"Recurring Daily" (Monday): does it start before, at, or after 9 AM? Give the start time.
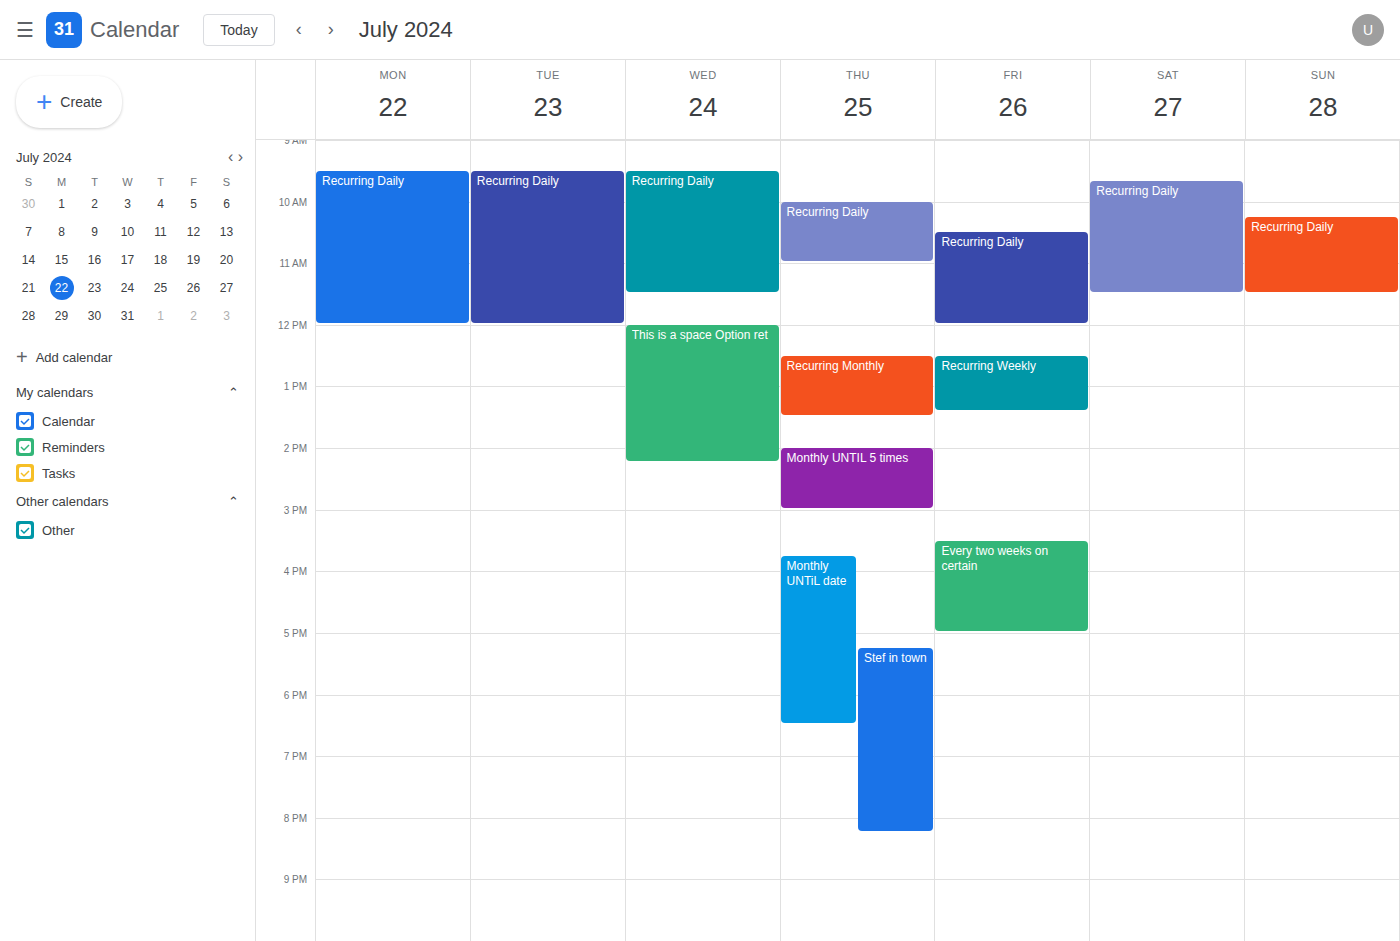
9:30 AM -- after 9 AM, 30 minutes below the 9 AM line.